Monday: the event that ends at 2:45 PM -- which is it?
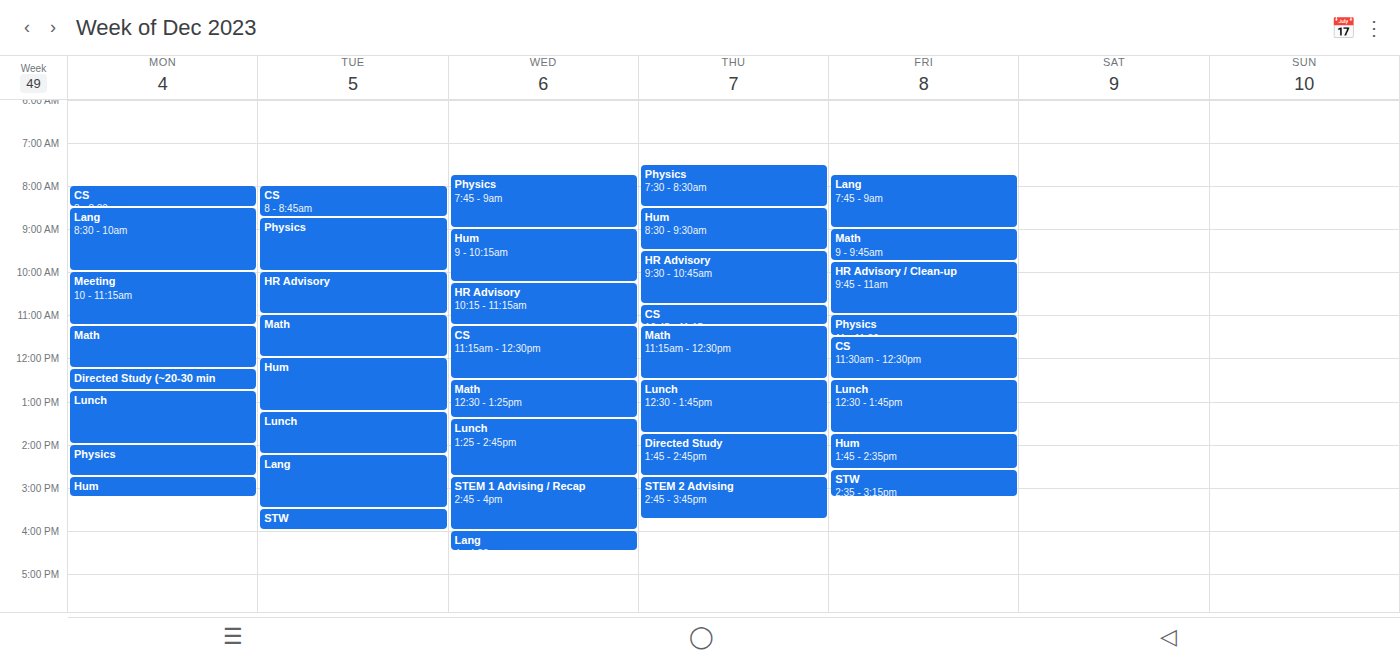
"Physics"